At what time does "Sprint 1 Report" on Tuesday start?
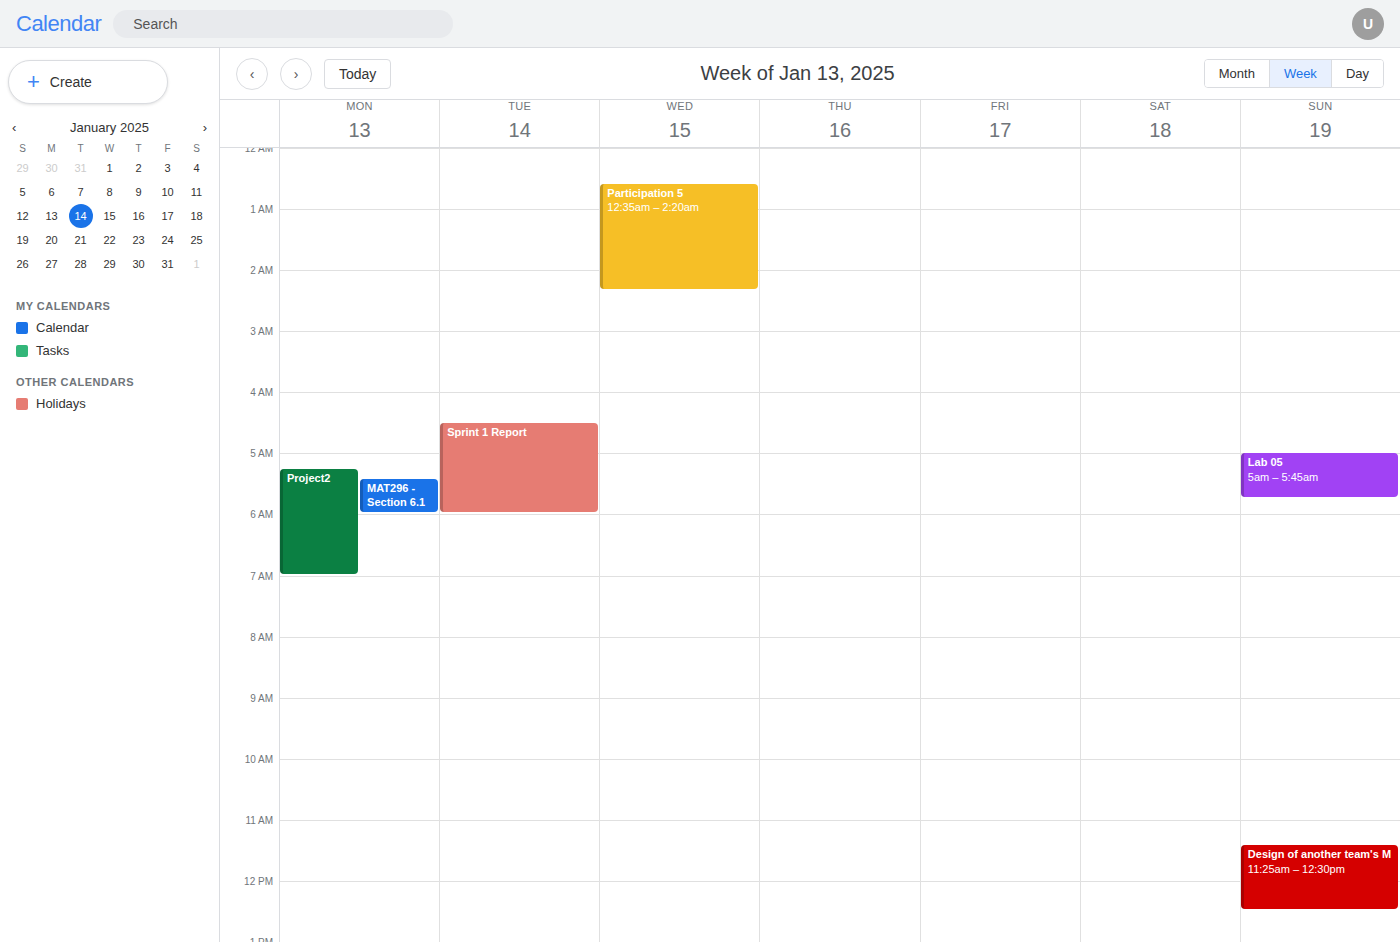
04:30